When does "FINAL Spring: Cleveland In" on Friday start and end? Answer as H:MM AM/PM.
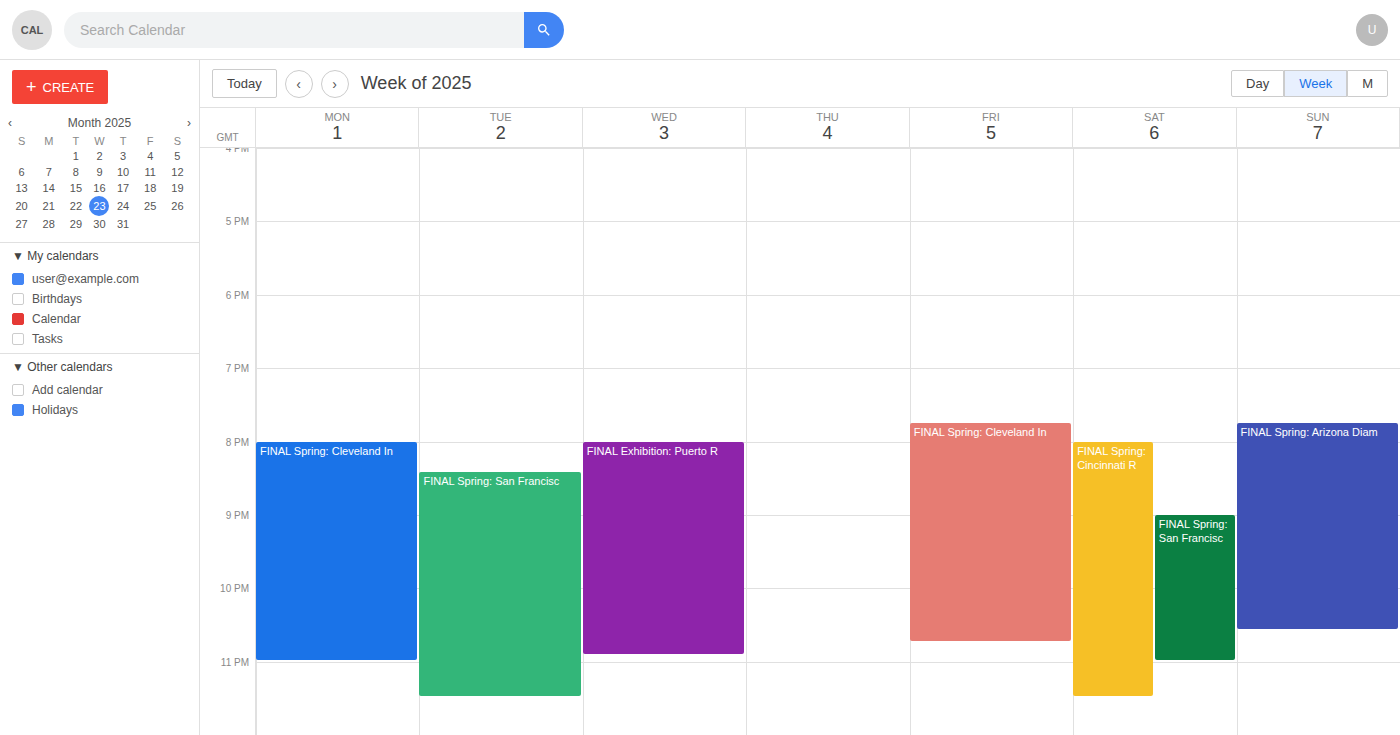
7:45 PM to 10:45 PM